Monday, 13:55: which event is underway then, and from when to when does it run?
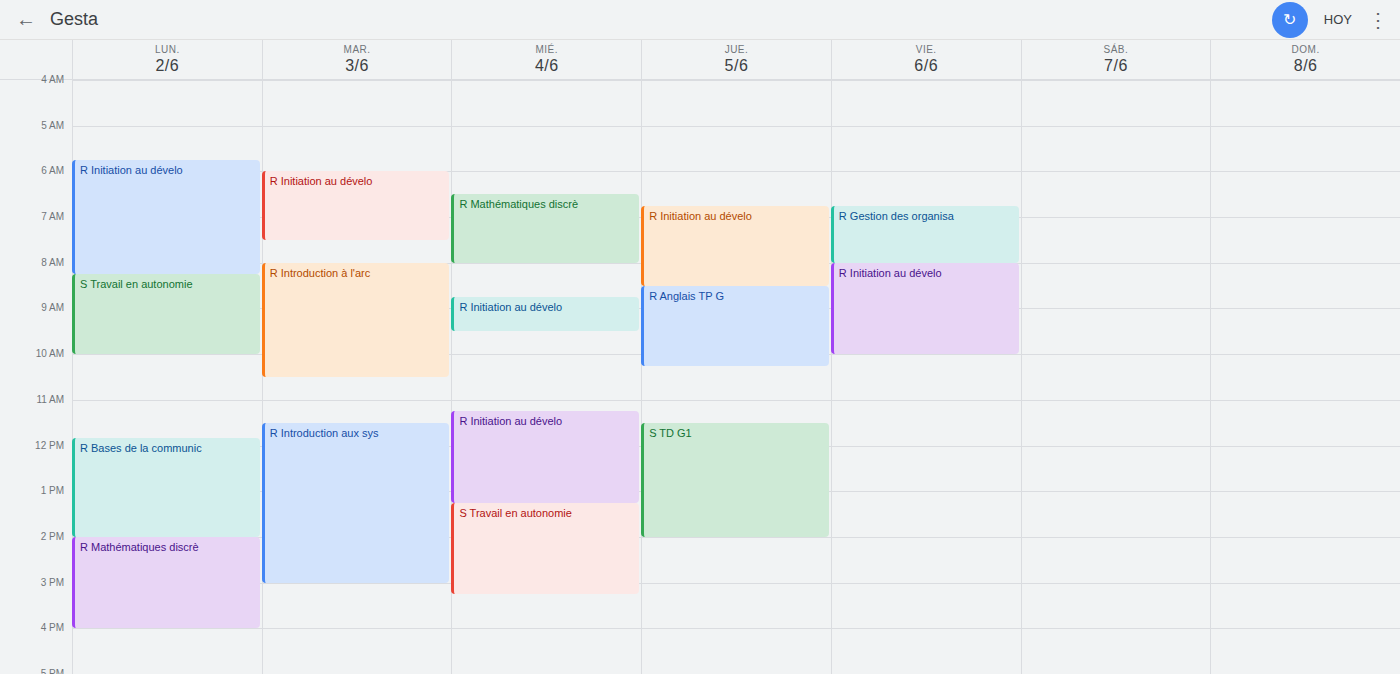
"R Bases de la communic", 11:50 to 14:00